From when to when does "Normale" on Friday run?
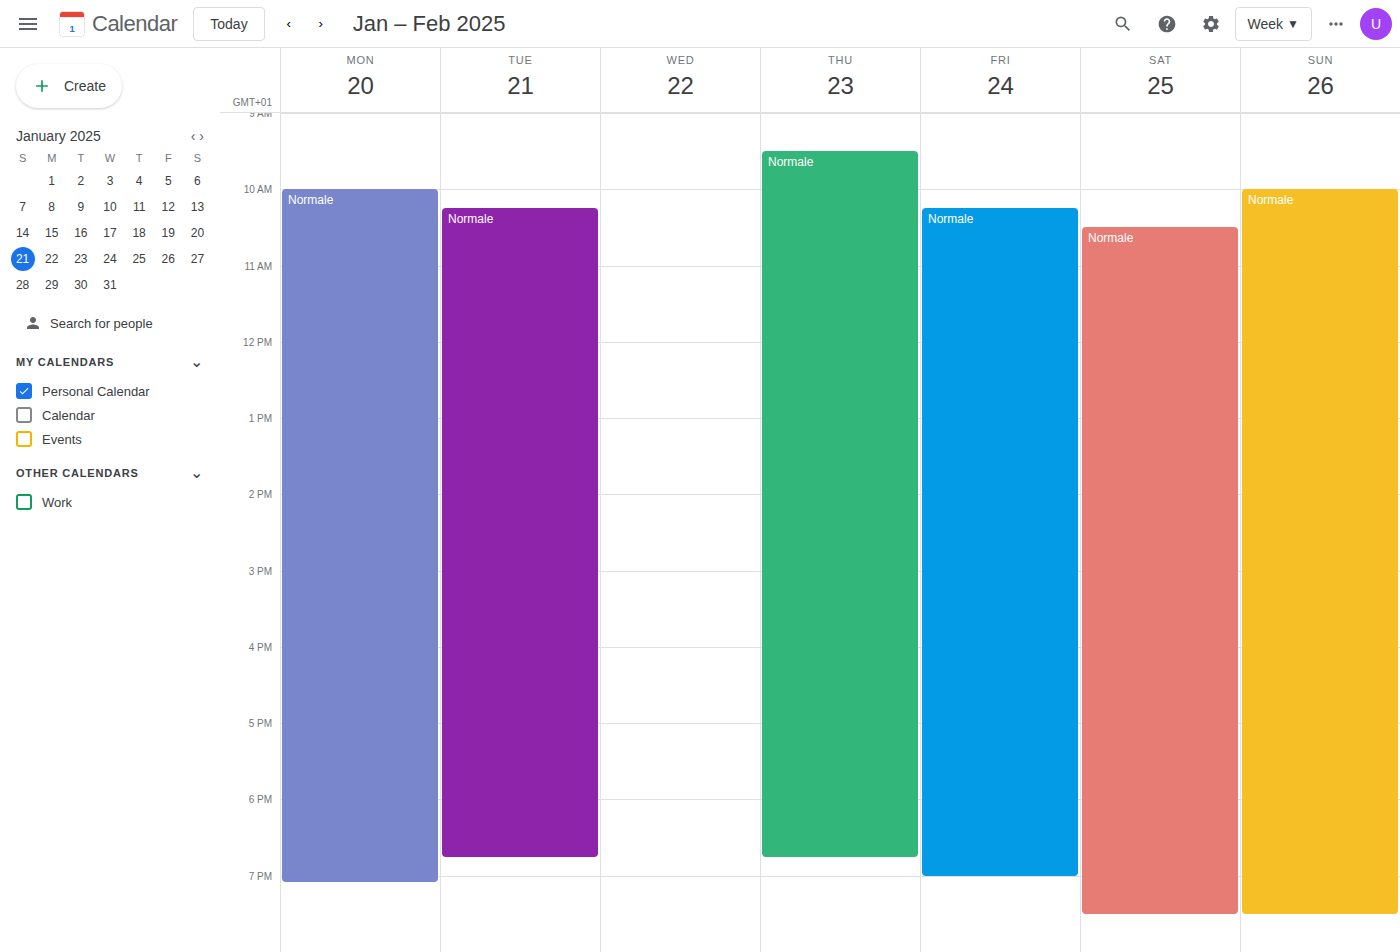
10:15 AM to 7:00 PM